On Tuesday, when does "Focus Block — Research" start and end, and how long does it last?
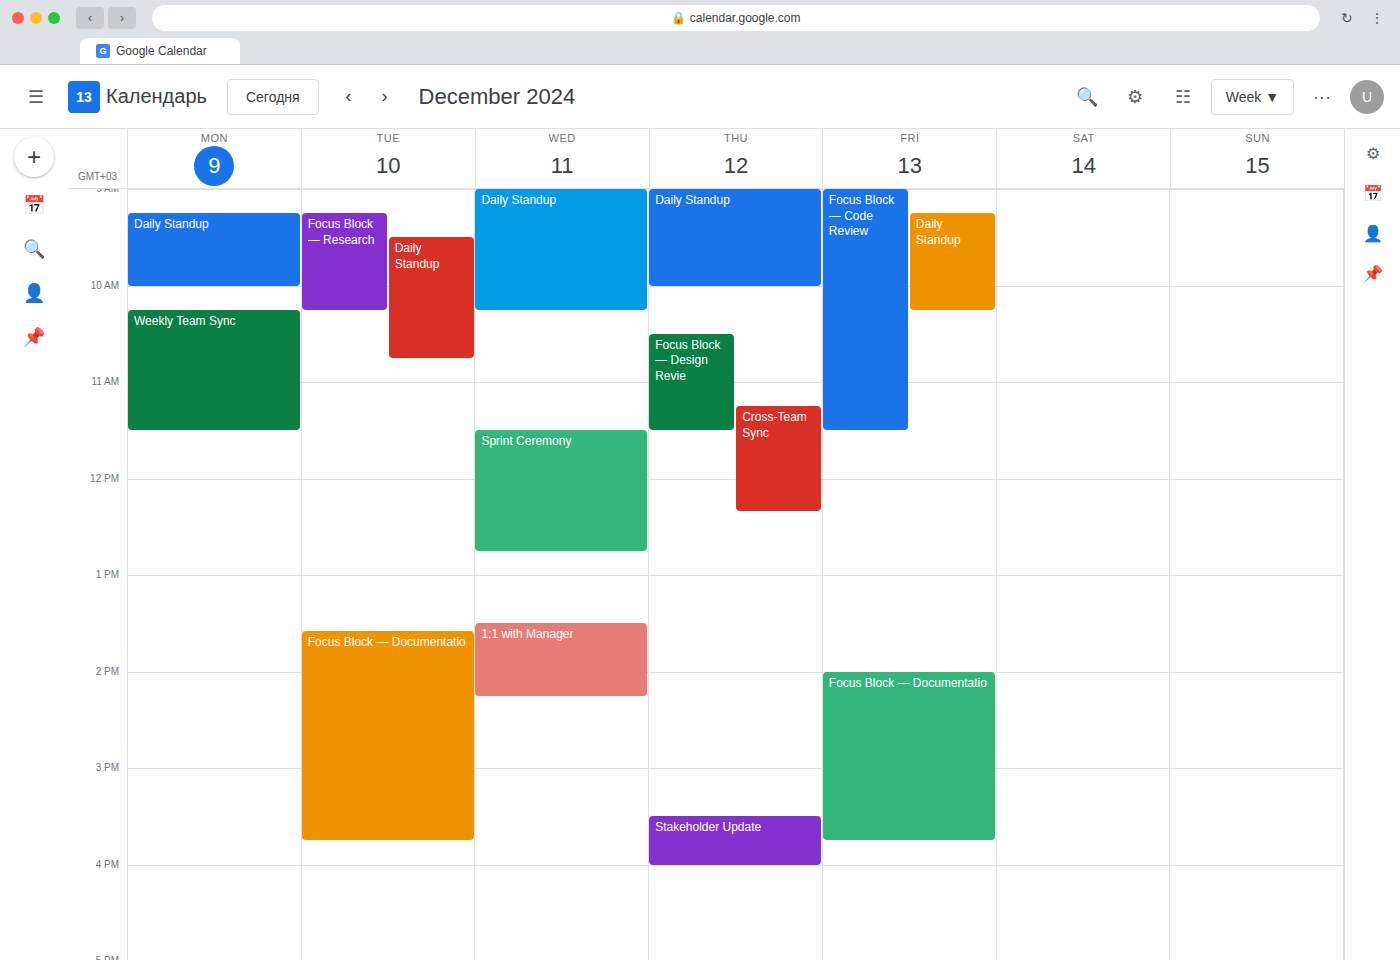
9:15 AM to 10:15 AM, 1 hour